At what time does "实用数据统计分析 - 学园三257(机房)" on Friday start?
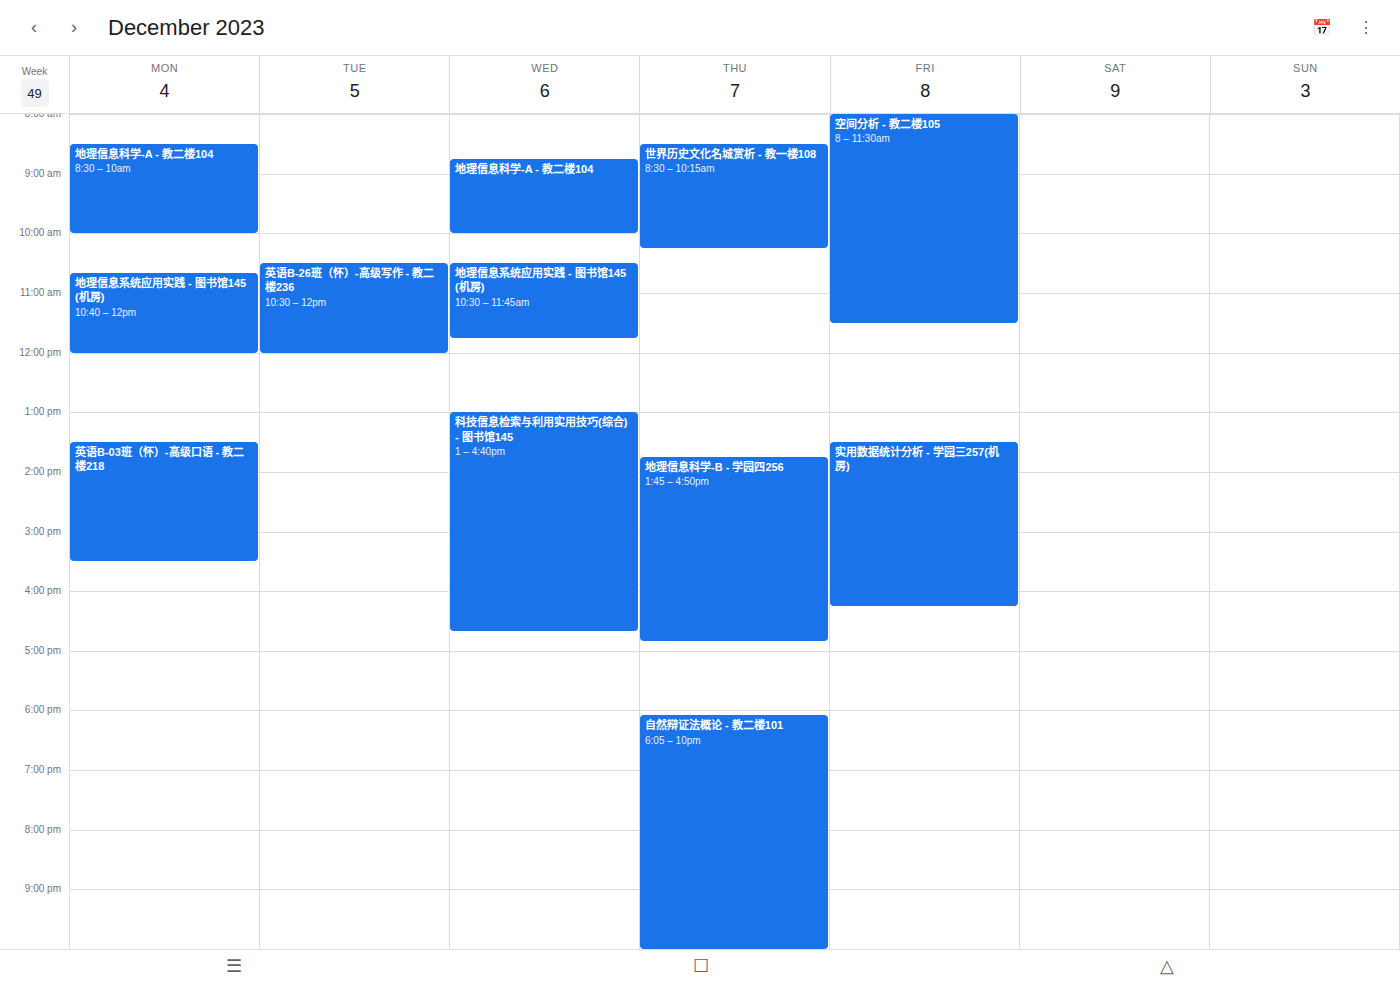
1:30 PM